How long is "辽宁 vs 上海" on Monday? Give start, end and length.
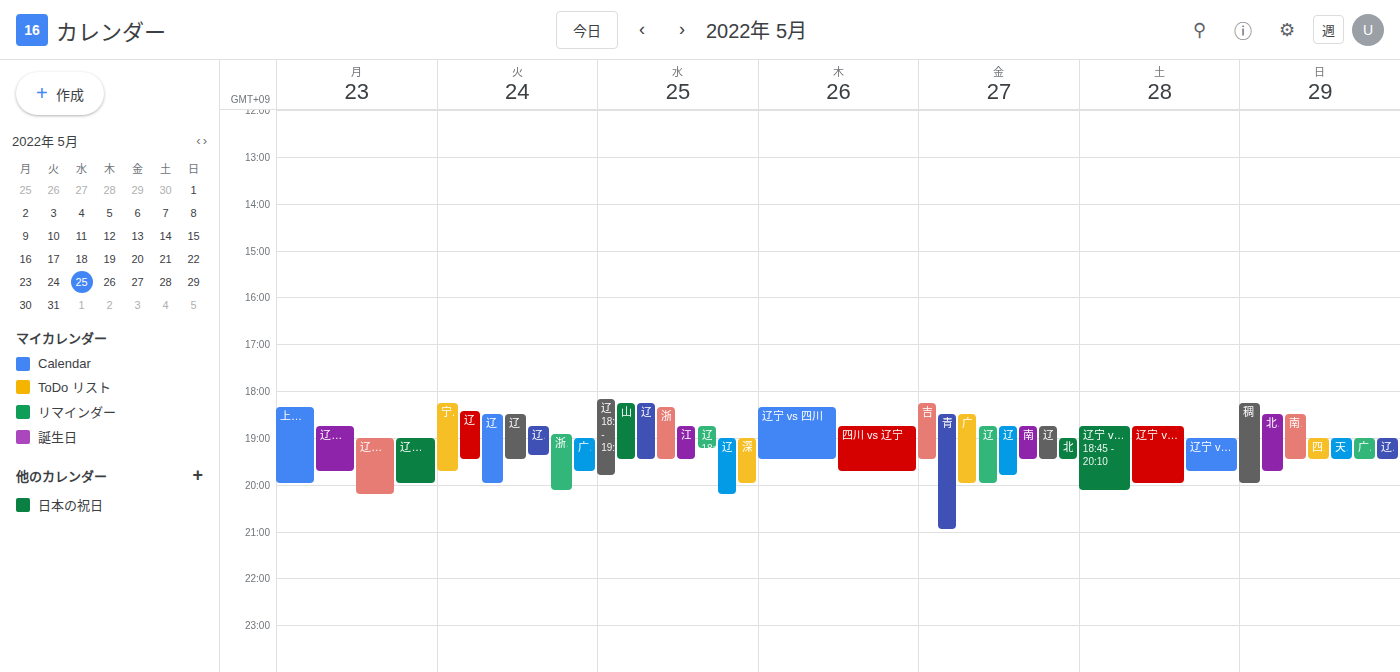
19:00 to 20:00, 1 hour